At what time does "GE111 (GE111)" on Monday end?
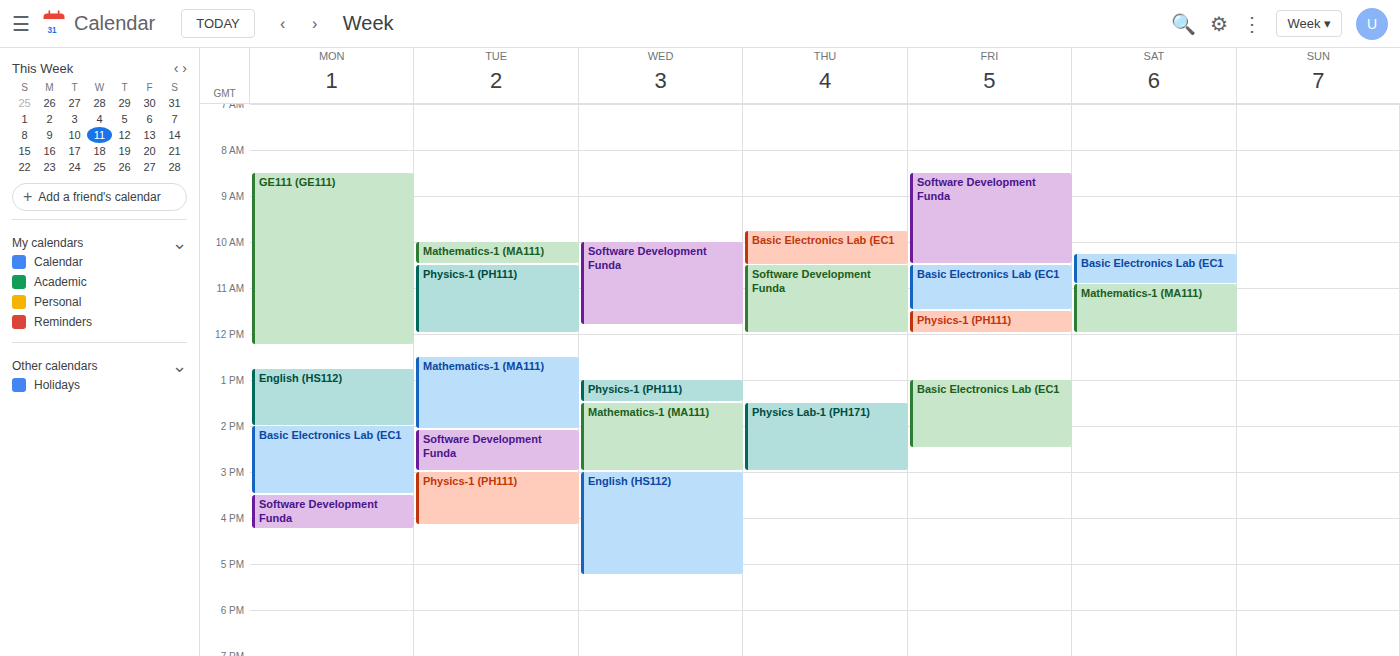
12:15 PM